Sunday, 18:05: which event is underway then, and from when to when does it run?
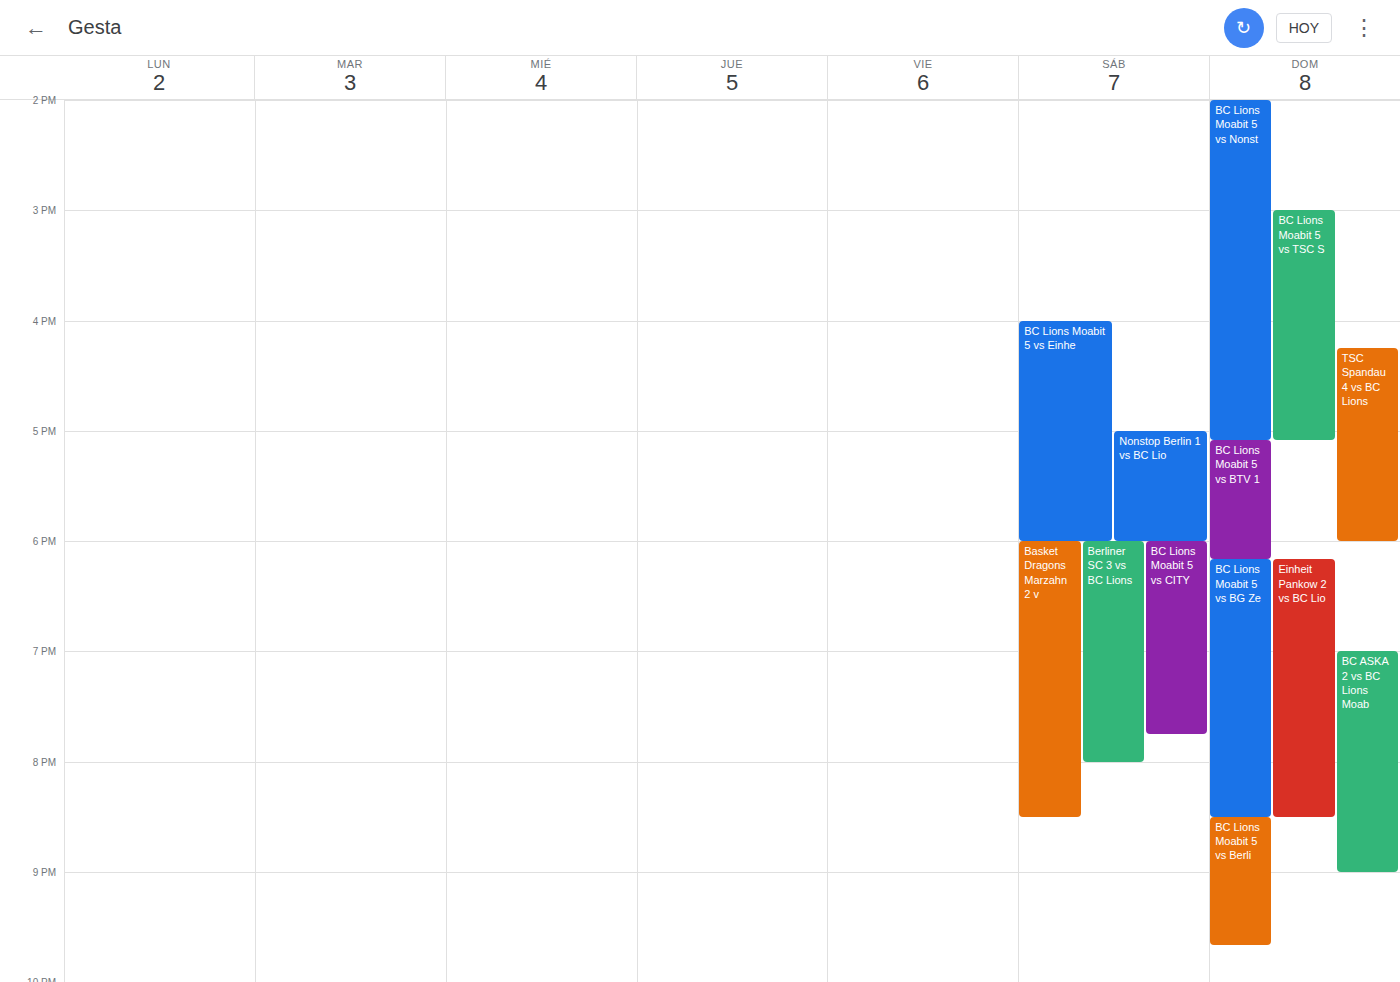
"BC Lions Moabit 5 vs BTV 1", 17:05 to 18:10